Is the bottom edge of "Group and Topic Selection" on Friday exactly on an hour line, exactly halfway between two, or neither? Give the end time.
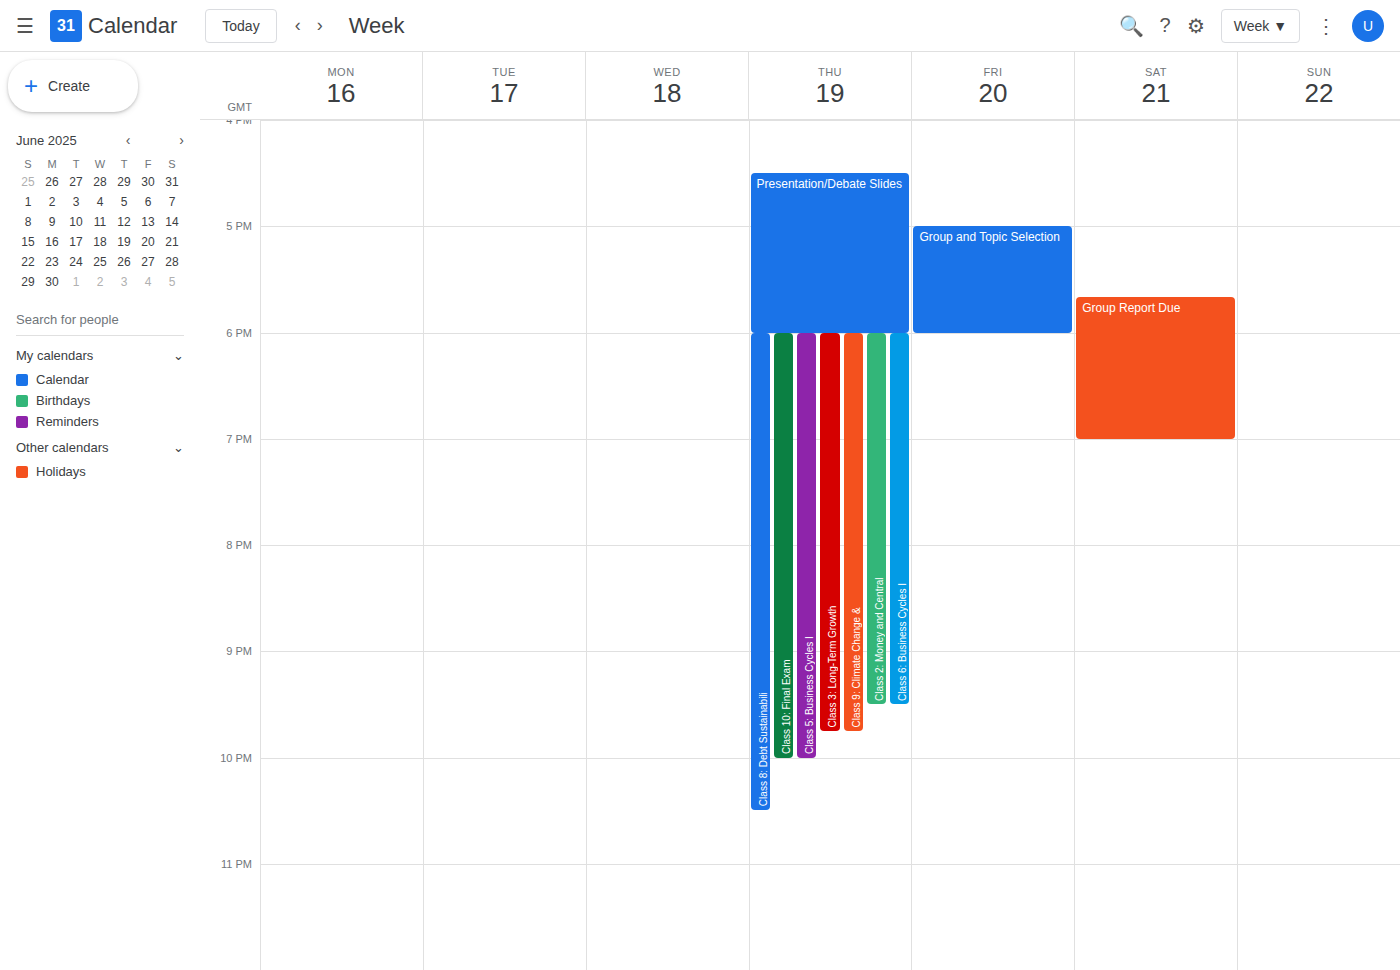
6:00 PM -- exactly on the 6 PM line.